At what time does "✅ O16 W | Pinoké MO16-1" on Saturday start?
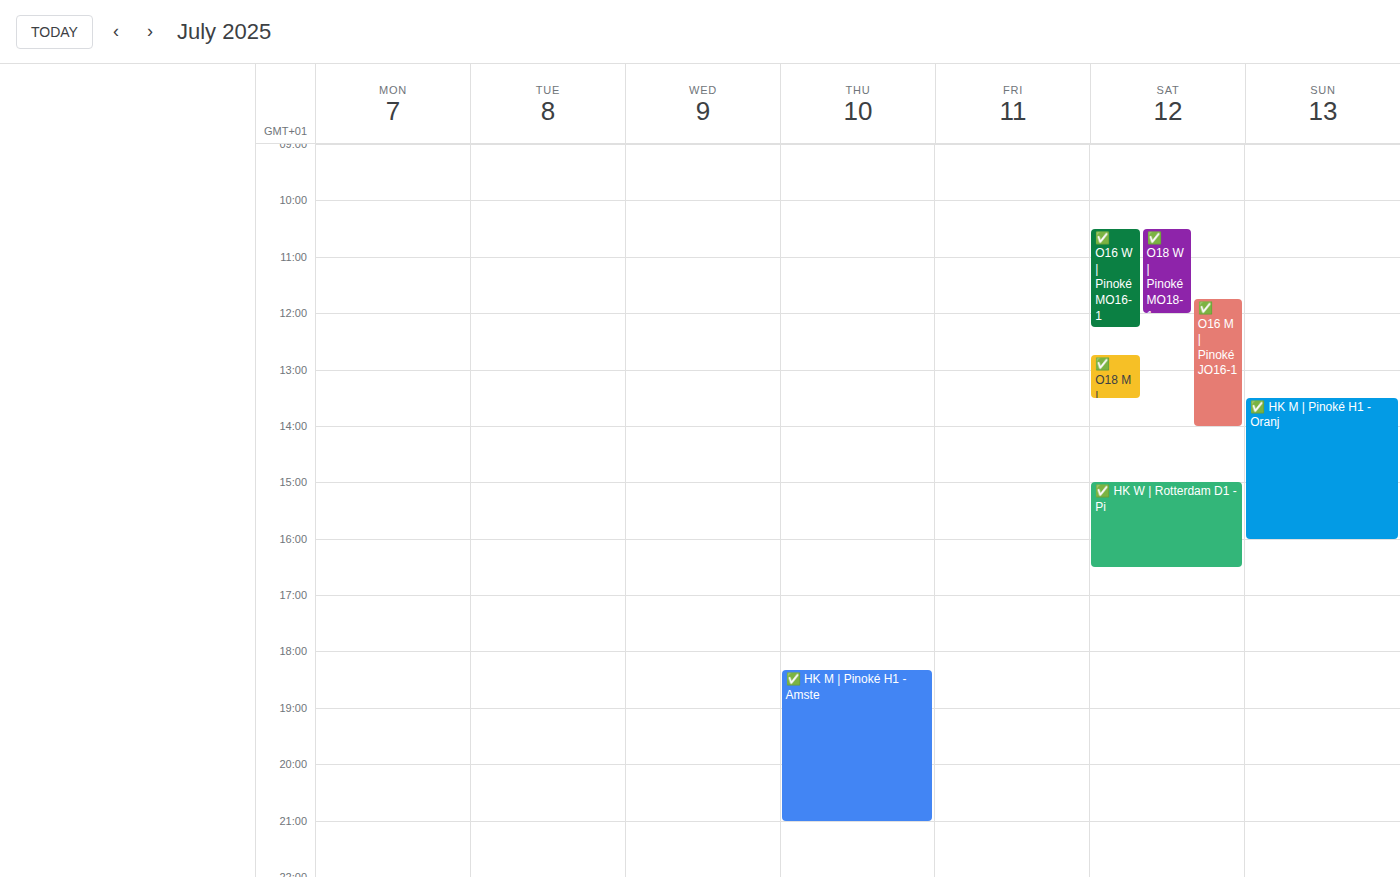
10:30 AM